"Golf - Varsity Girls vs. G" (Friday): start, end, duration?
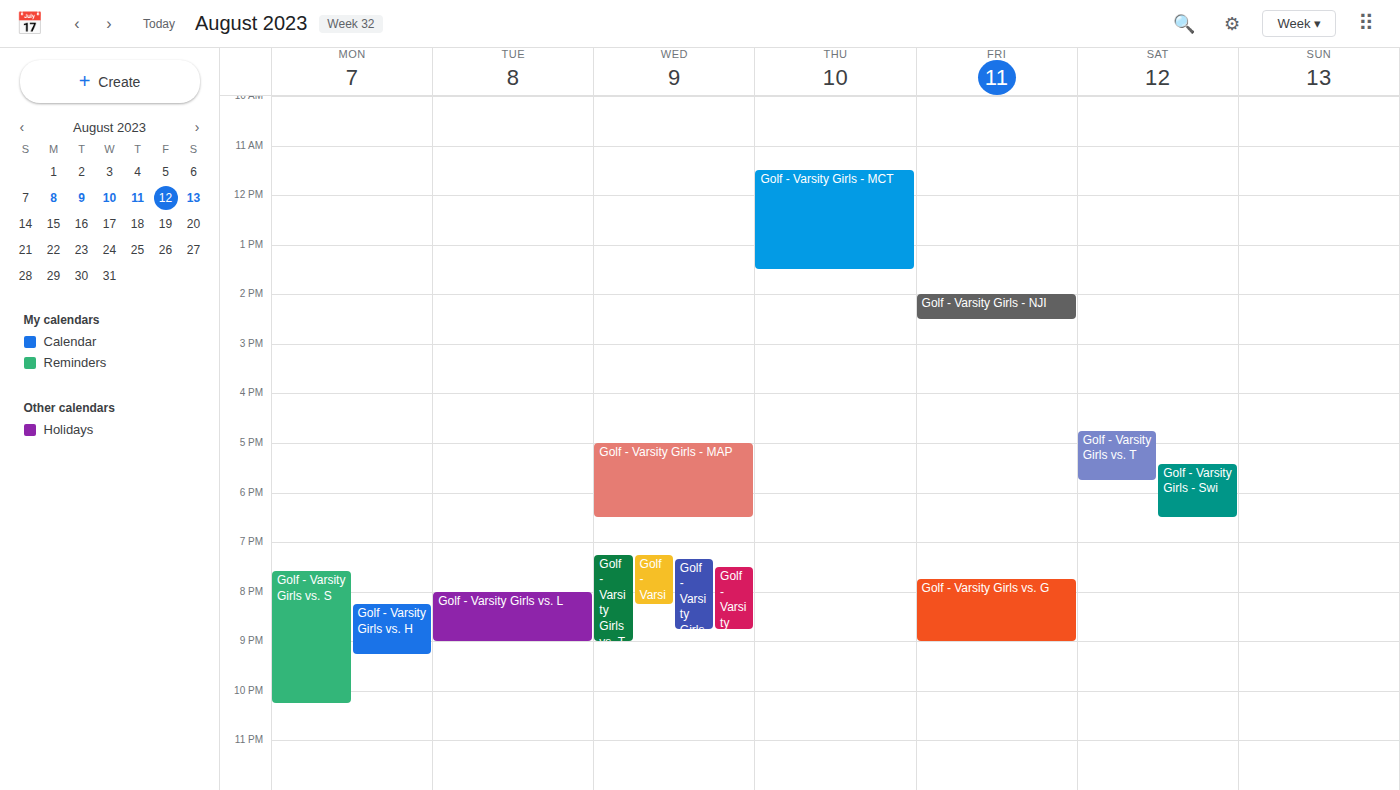
7:45 PM to 9:00 PM, 1 hour 15 minutes